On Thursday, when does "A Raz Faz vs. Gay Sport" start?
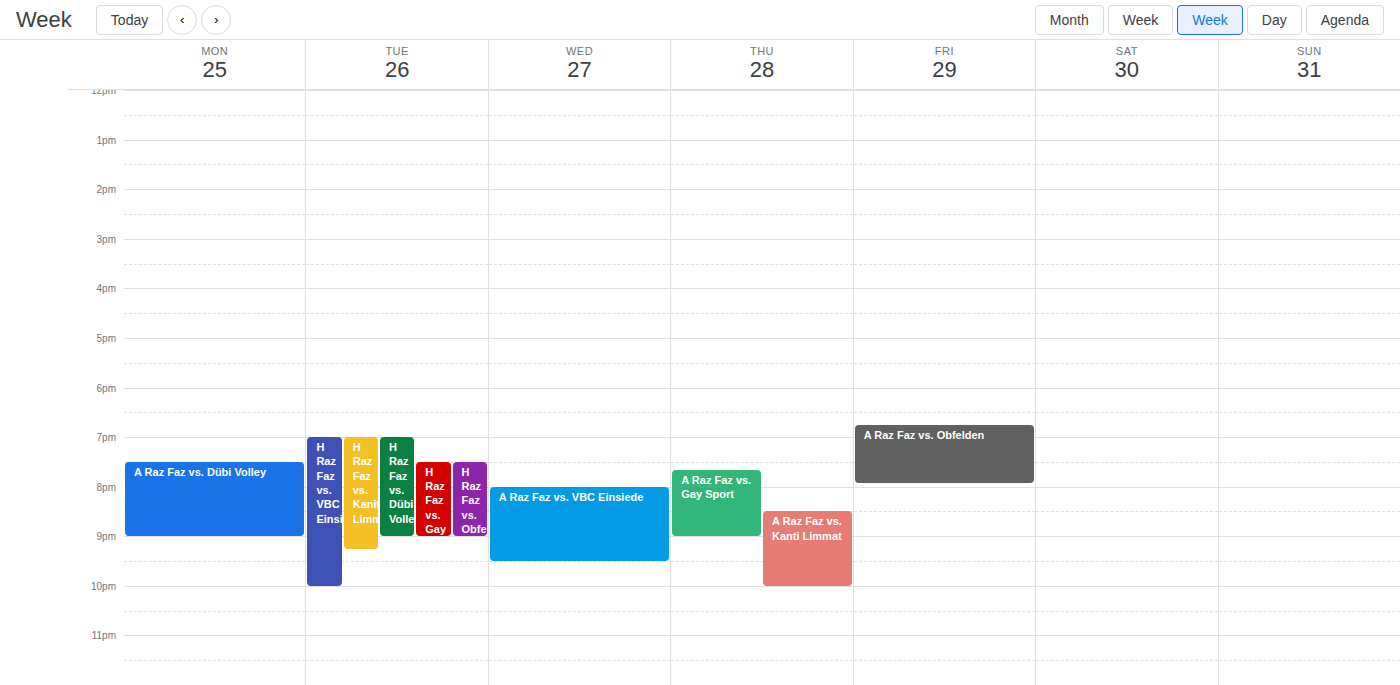
7:40 PM